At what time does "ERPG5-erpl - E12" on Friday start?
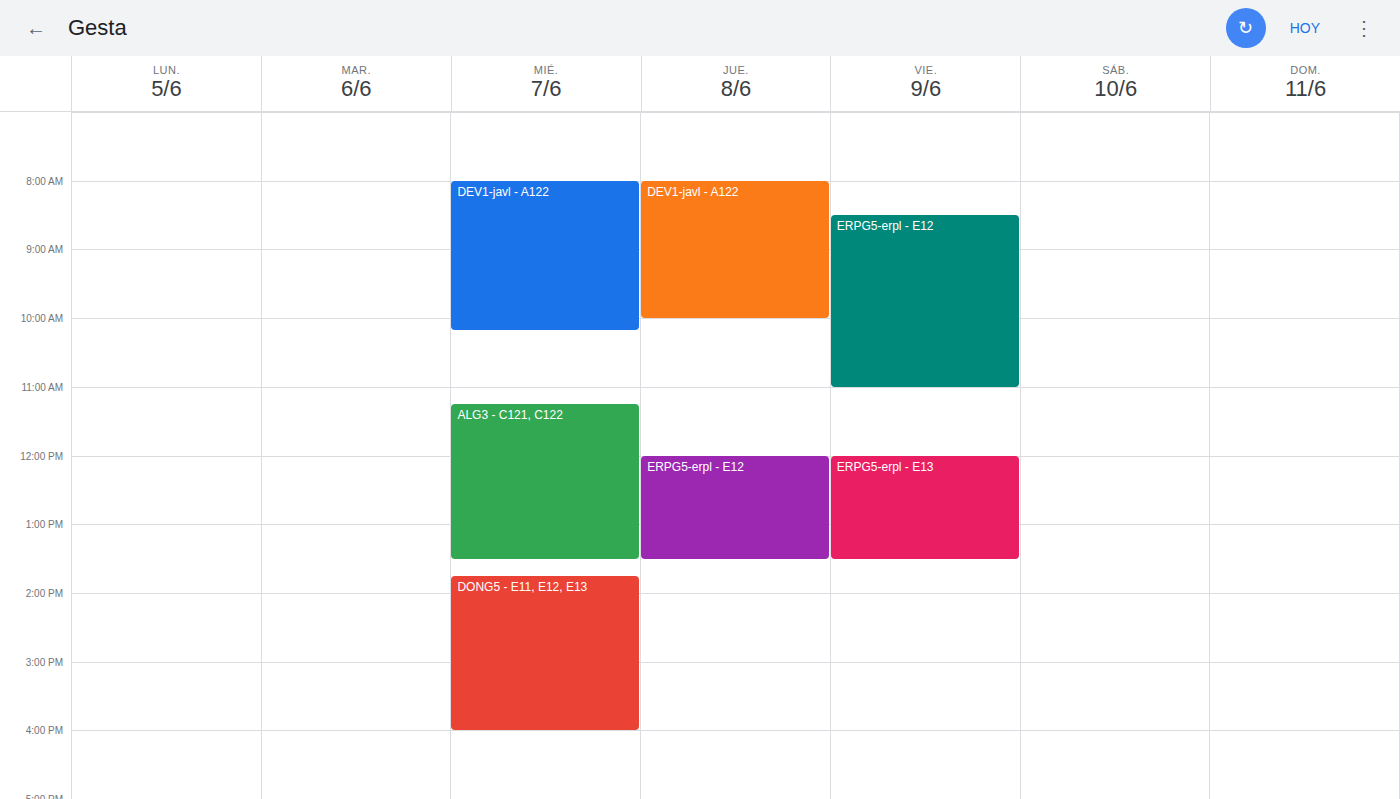
8:30 AM